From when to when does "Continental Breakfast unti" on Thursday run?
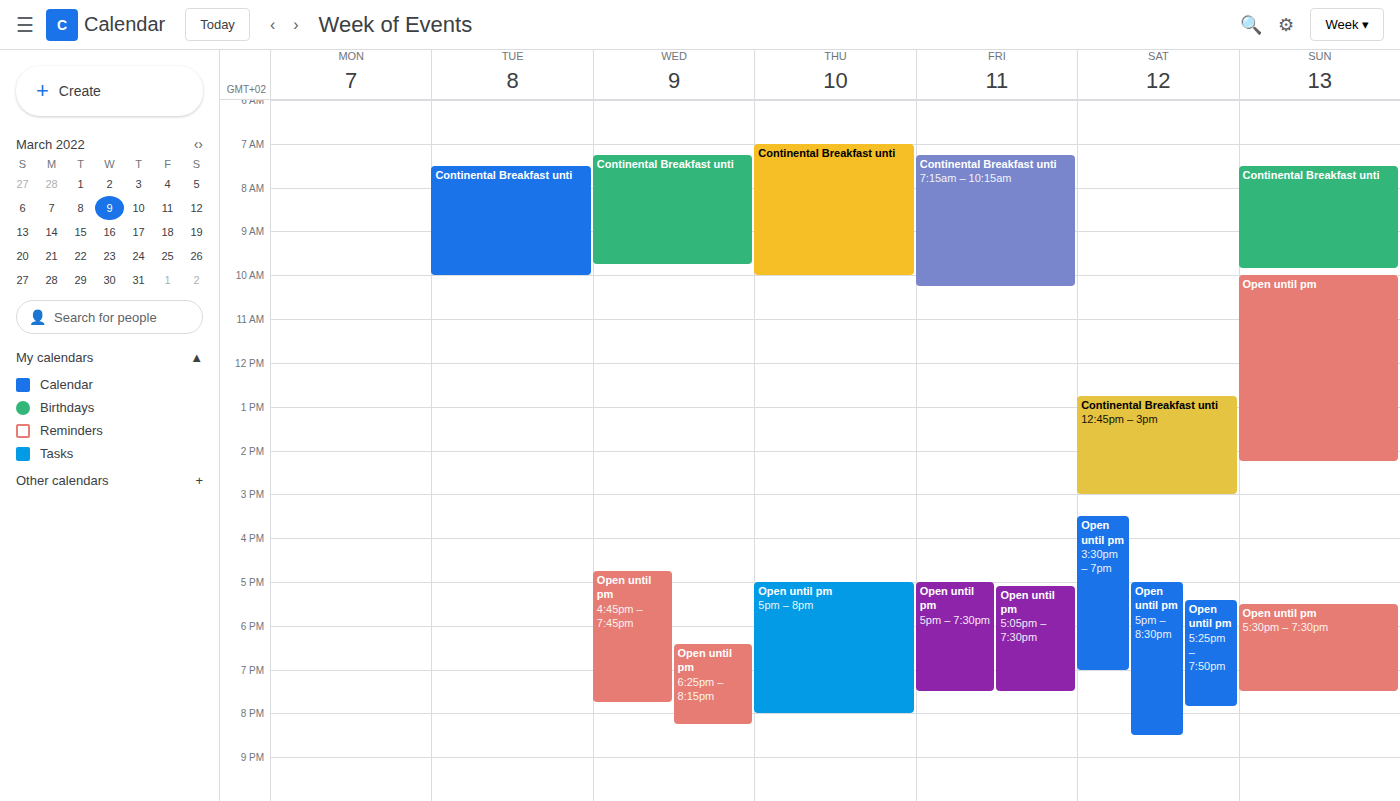
7:00 AM to 10:00 AM